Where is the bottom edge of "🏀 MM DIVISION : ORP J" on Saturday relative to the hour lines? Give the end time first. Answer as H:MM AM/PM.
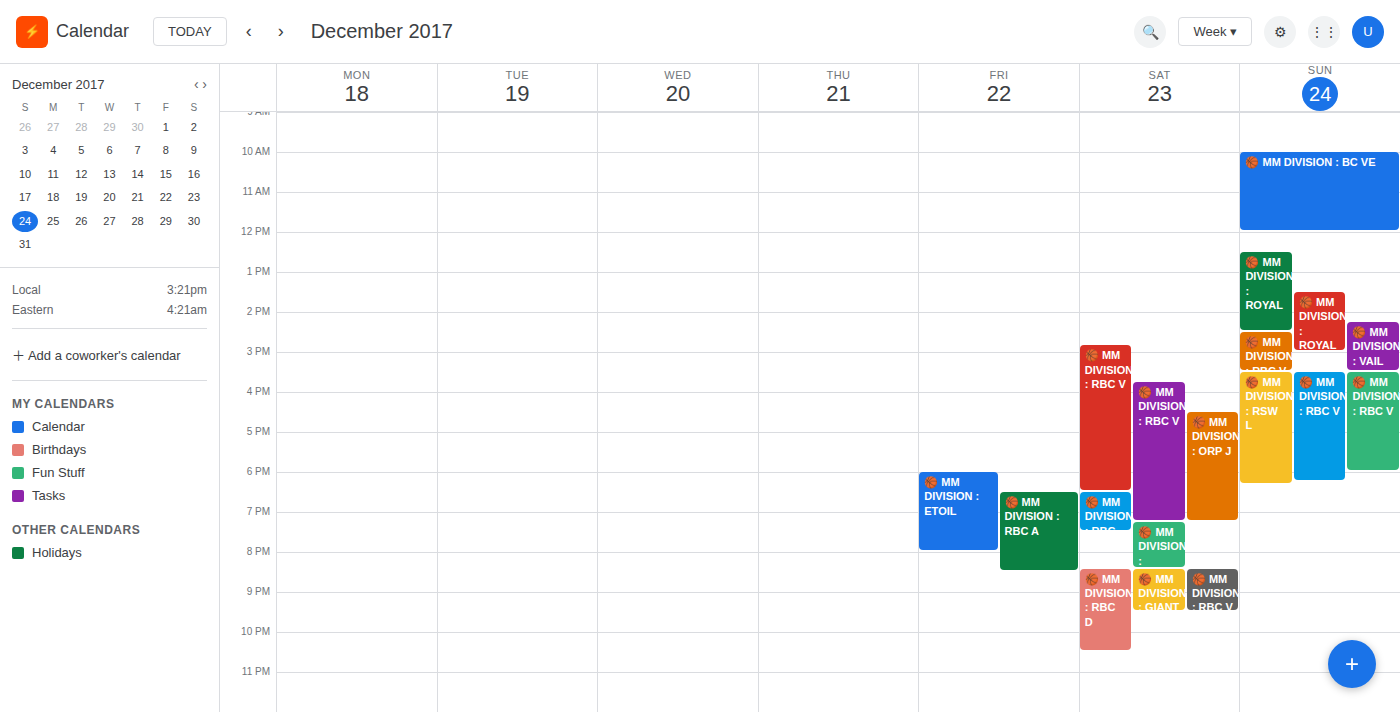
7:15 PM -- neither: a quarter of the way from the 7 PM line to the 8 PM line.